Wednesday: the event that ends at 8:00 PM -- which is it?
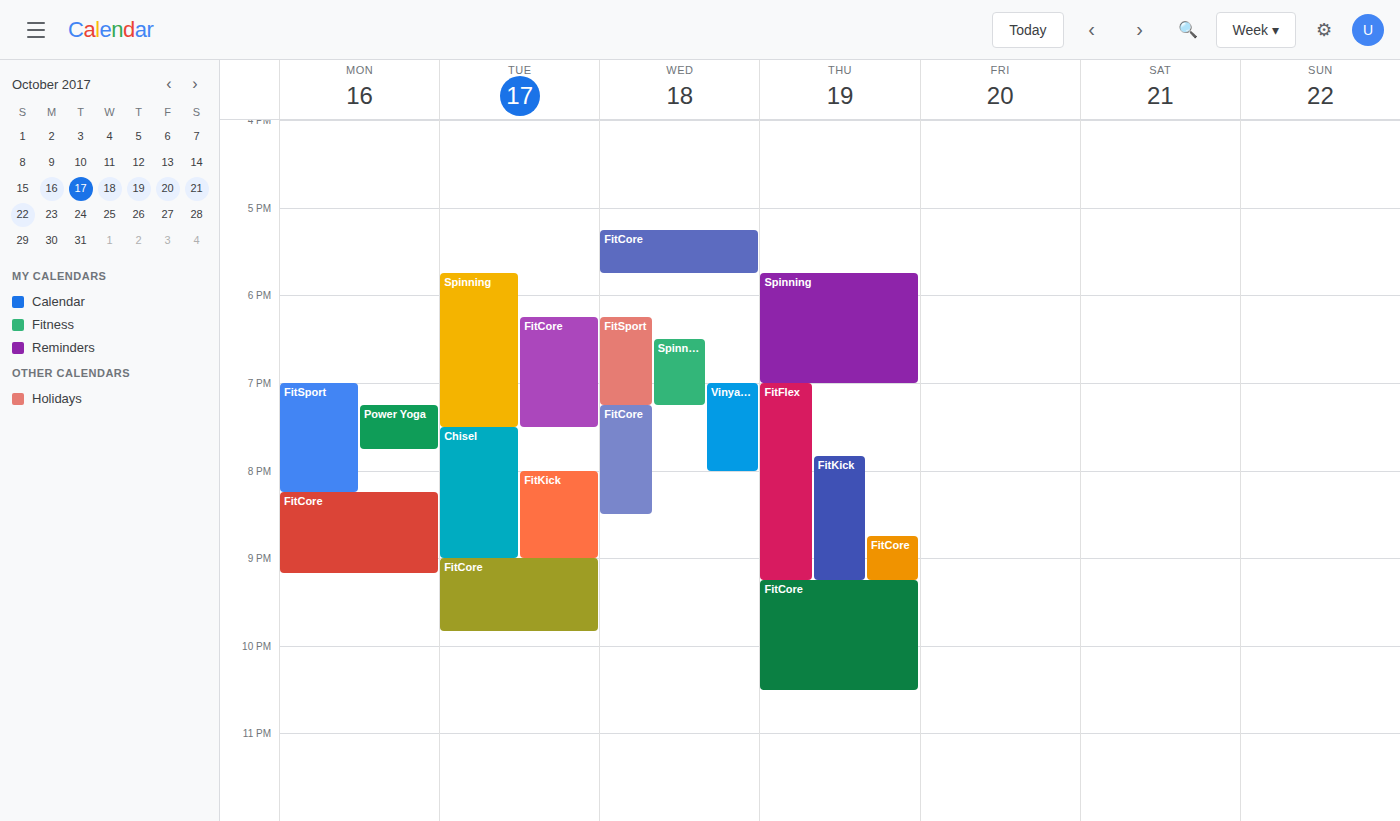
"Vinyasa Yoga"